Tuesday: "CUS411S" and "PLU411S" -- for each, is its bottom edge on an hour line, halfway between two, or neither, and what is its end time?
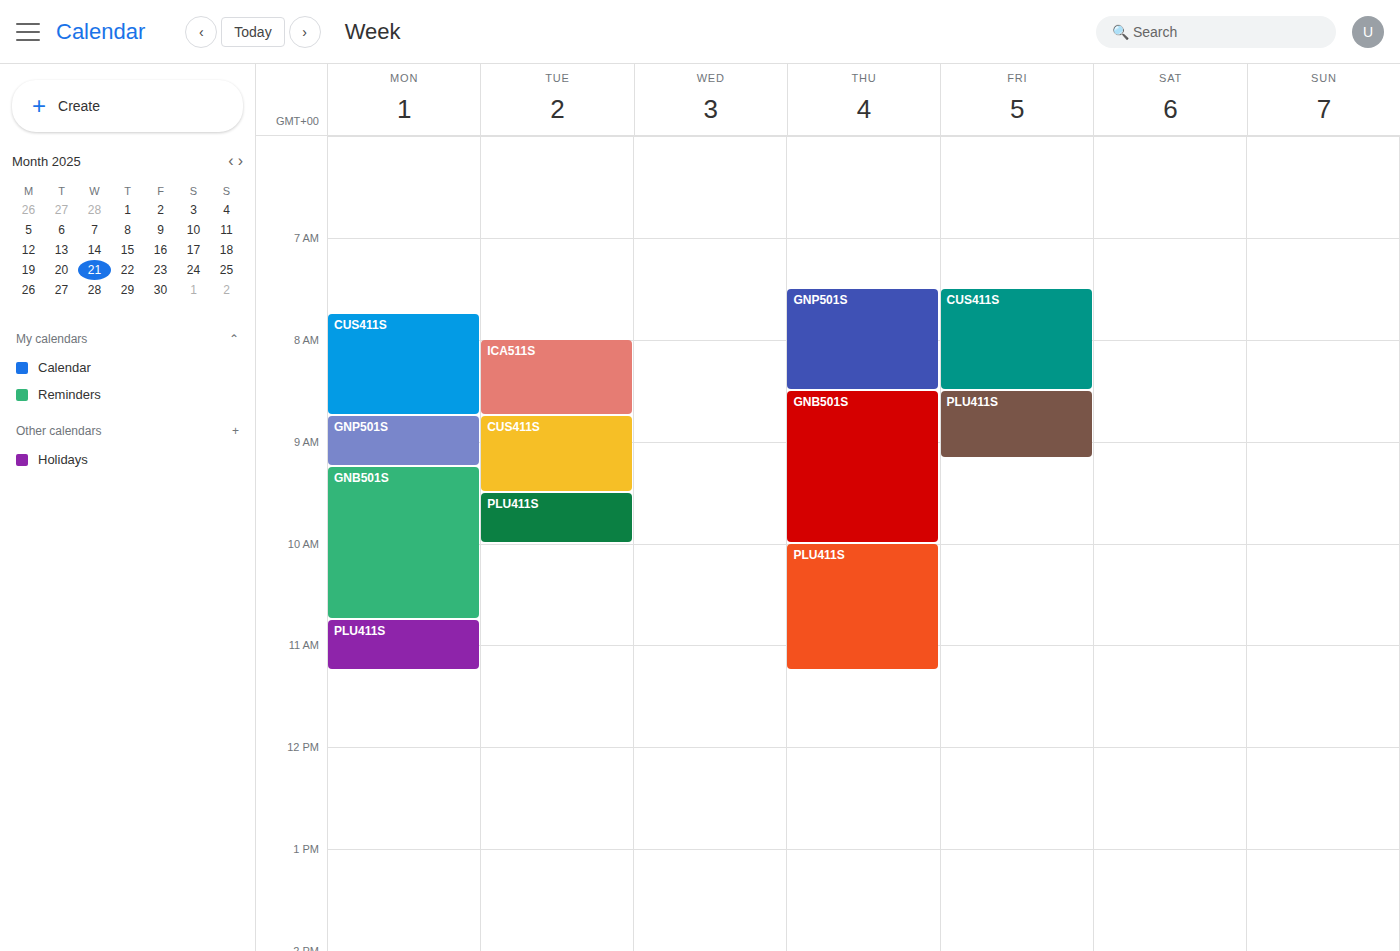
"CUS411S": 9:30 AM, halfway between the 9 AM and 10 AM lines. "PLU411S": 10:00 AM, exactly on the 10 AM line.